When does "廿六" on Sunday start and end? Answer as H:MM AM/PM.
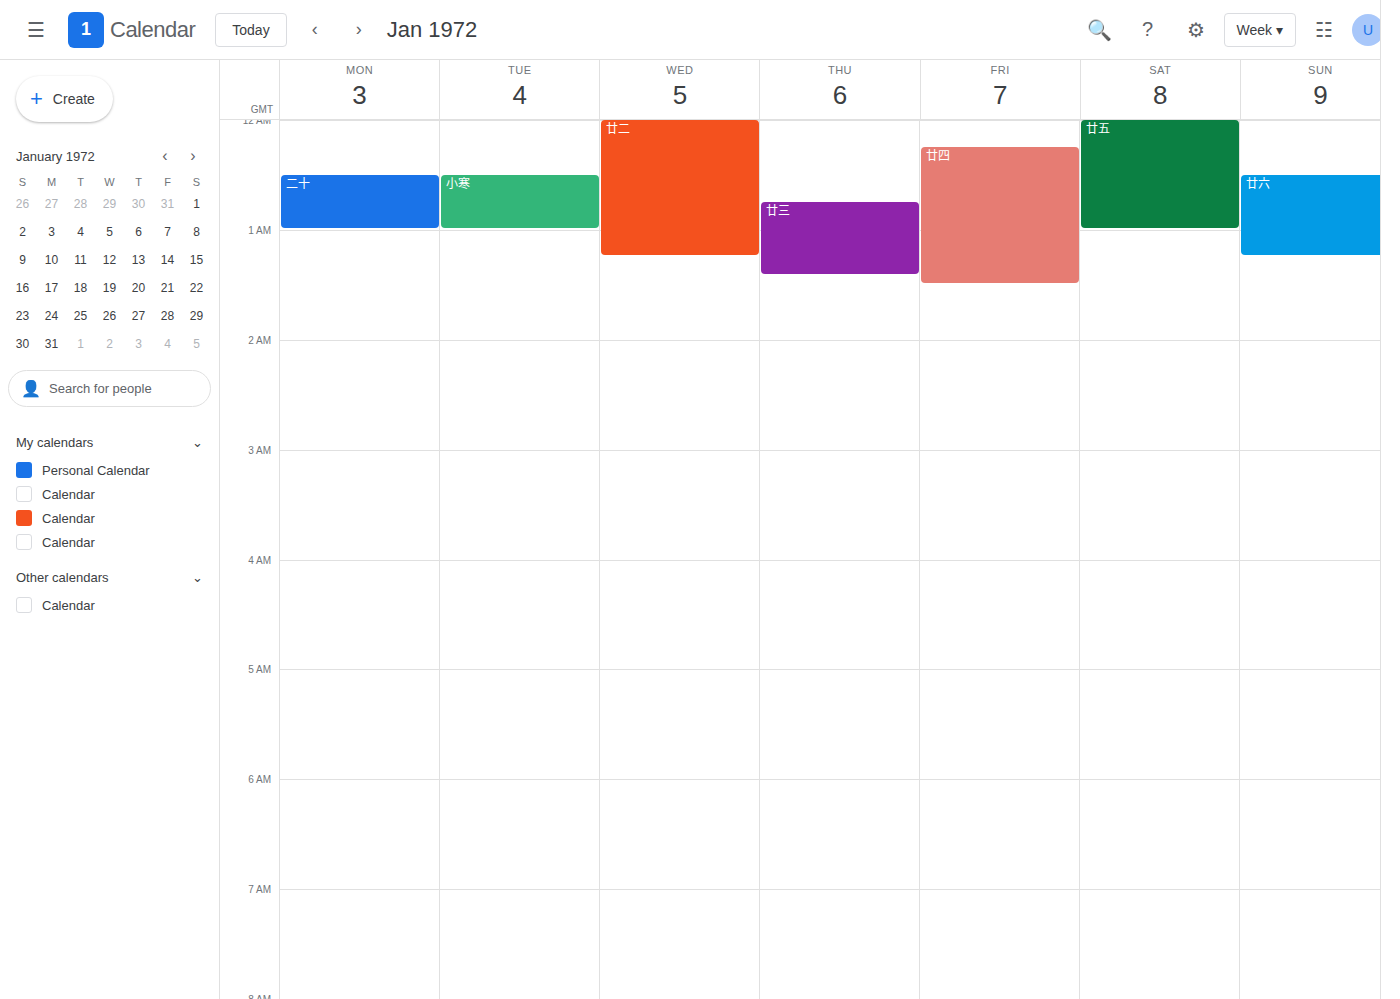
12:30 AM to 1:15 AM